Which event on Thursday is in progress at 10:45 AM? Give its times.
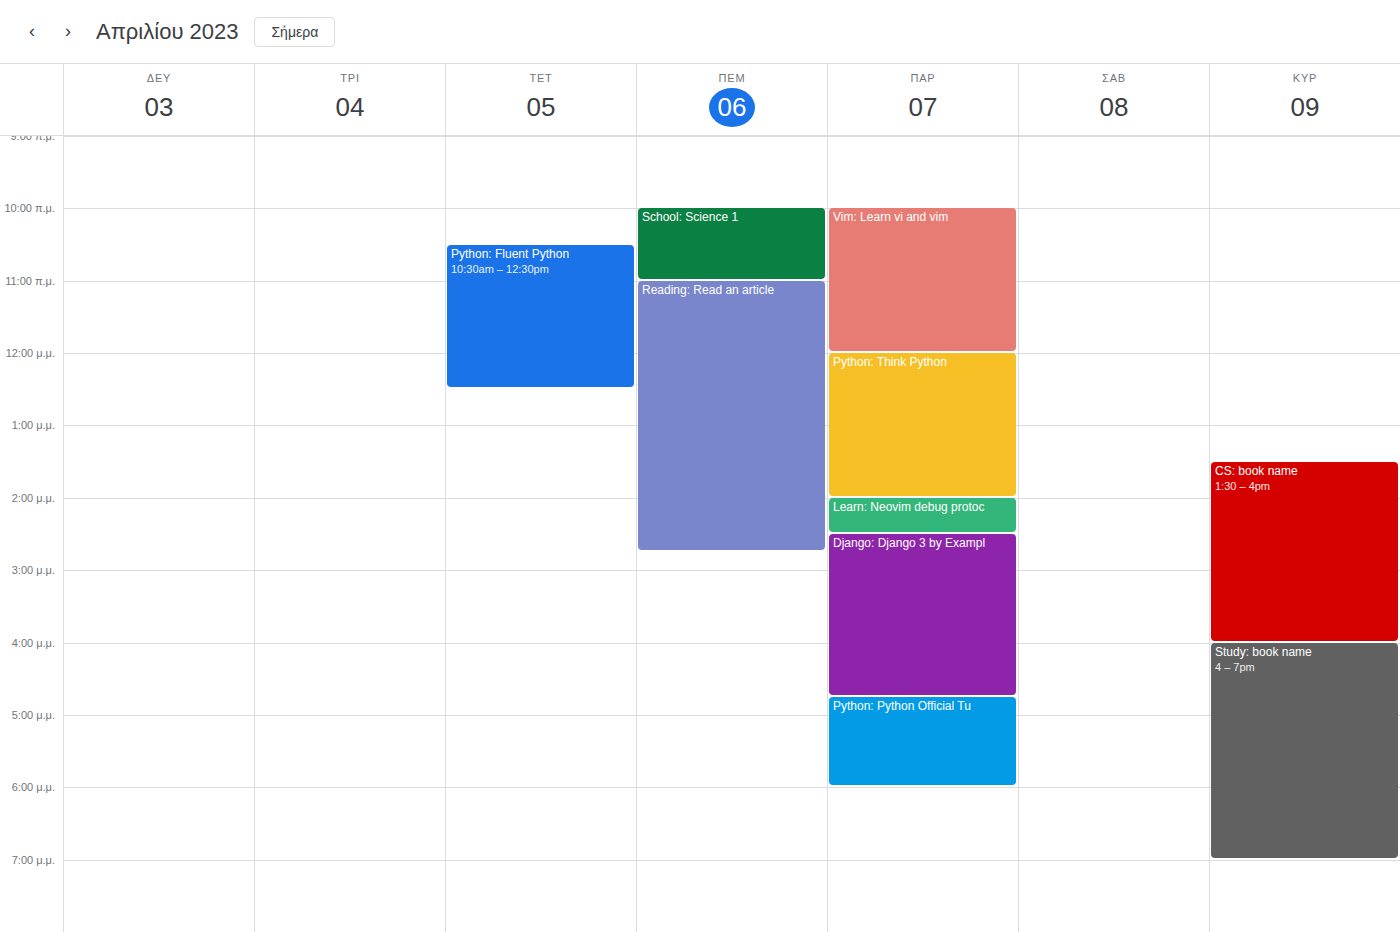
"School: Science 1", 10:00 AM to 11:00 AM